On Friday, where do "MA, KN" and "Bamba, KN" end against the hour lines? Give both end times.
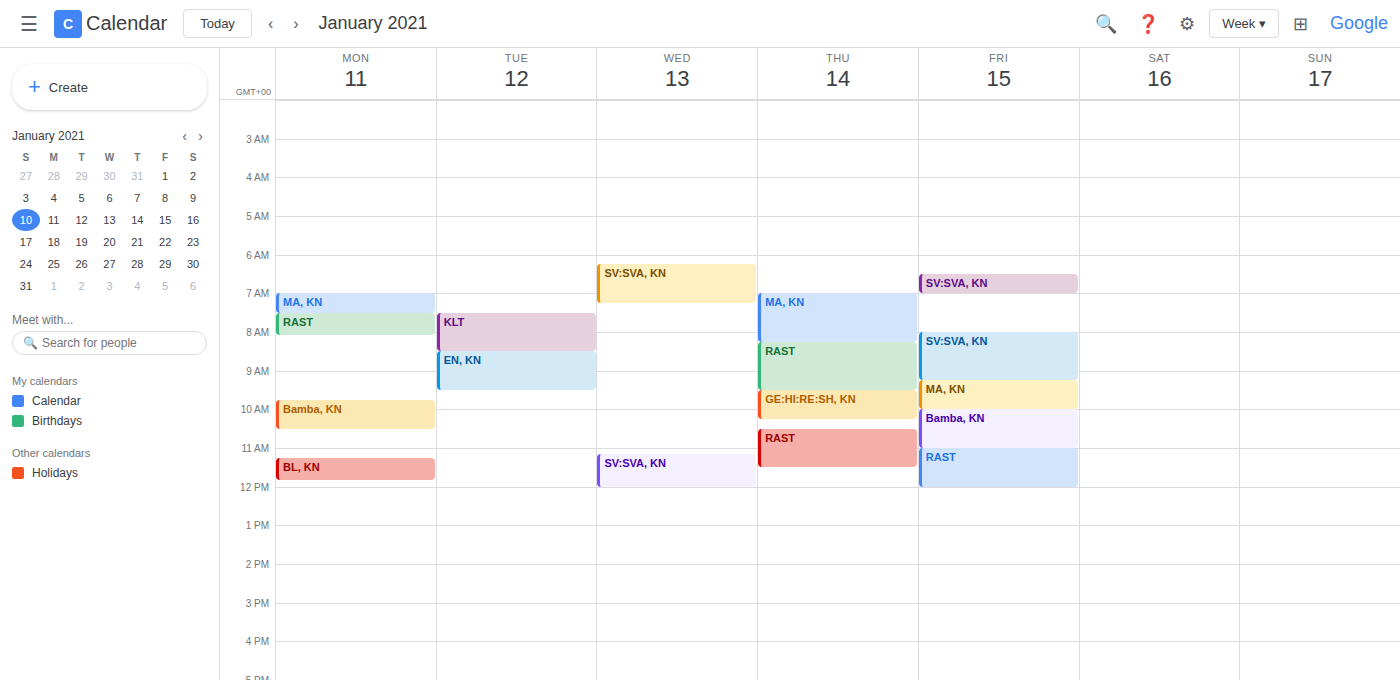
"MA, KN": 10:00 AM, exactly on the 10 AM line. "Bamba, KN": 11:00 AM, exactly on the 11 AM line.